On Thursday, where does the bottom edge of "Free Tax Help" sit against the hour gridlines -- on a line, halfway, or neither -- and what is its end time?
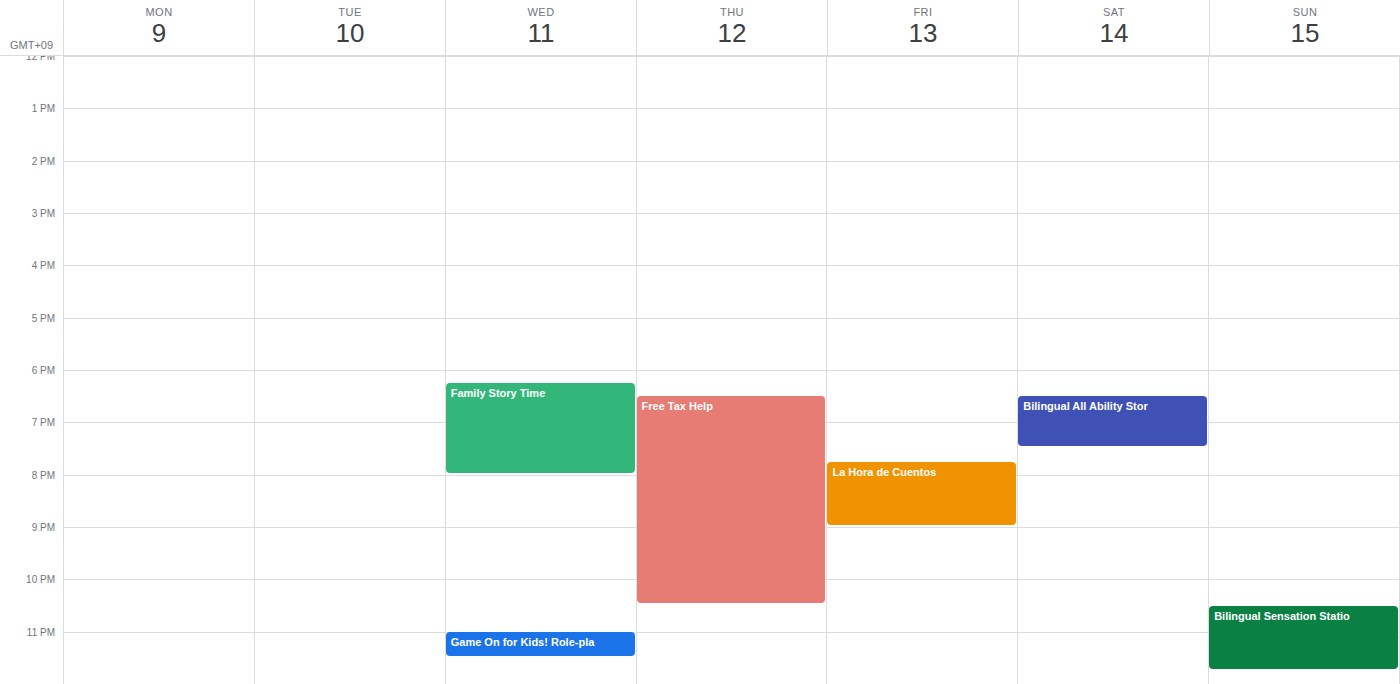
22:30 -- halfway between the 22:00 and 23:00 lines.